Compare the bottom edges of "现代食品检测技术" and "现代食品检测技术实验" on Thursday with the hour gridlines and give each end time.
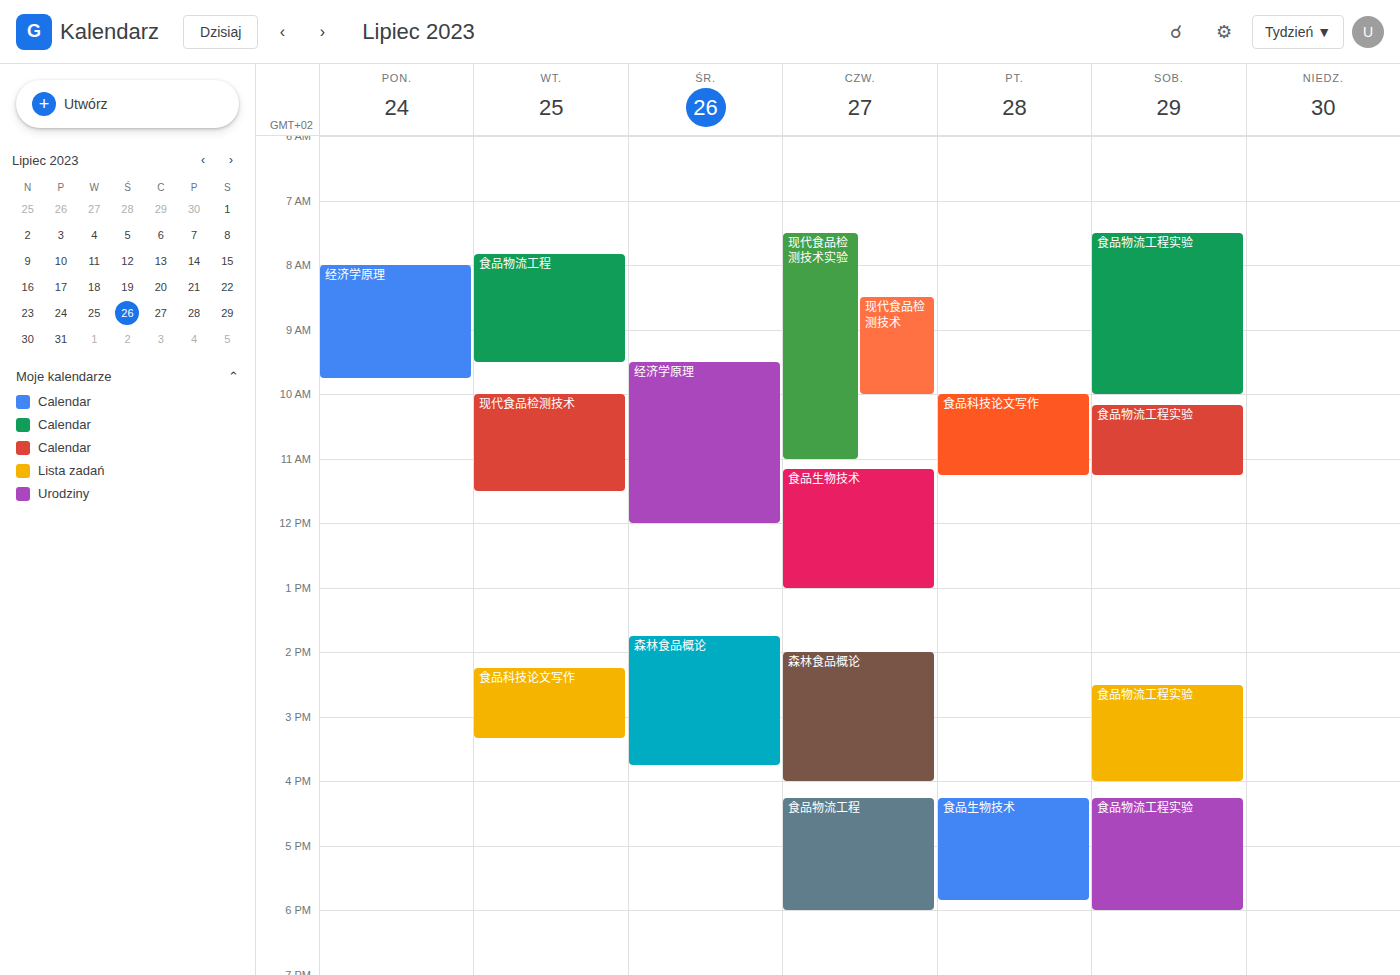
"现代食品检测技术": 10:00 AM, exactly on the 10 AM line. "现代食品检测技术实验": 11:00 AM, exactly on the 11 AM line.